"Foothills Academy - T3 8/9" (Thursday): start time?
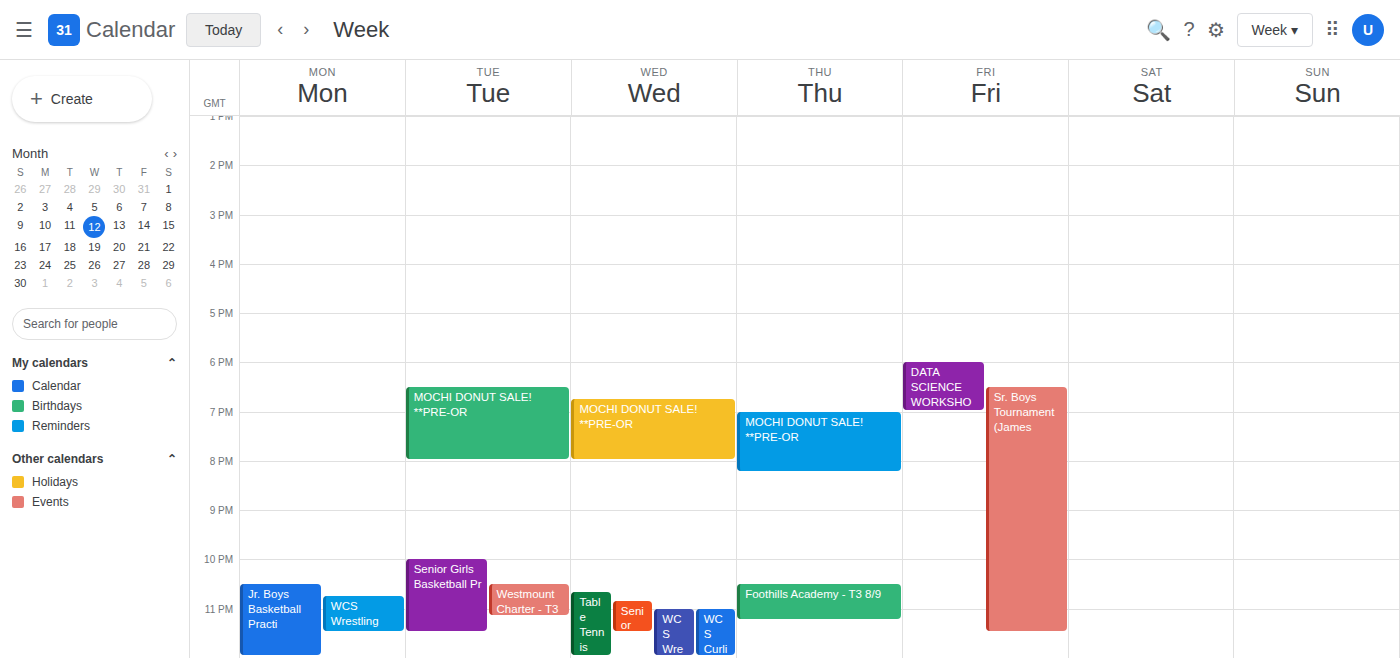
10:30 PM